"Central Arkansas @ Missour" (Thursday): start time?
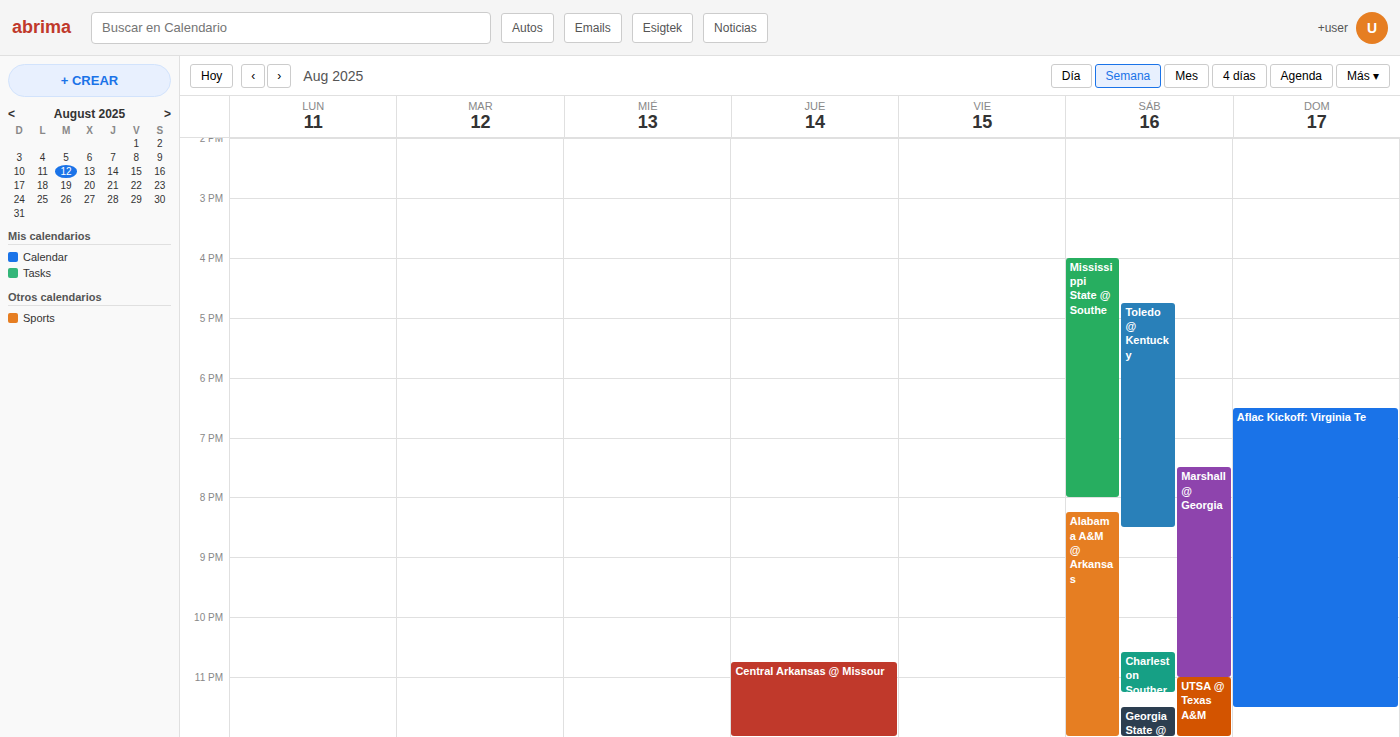
10:45 PM